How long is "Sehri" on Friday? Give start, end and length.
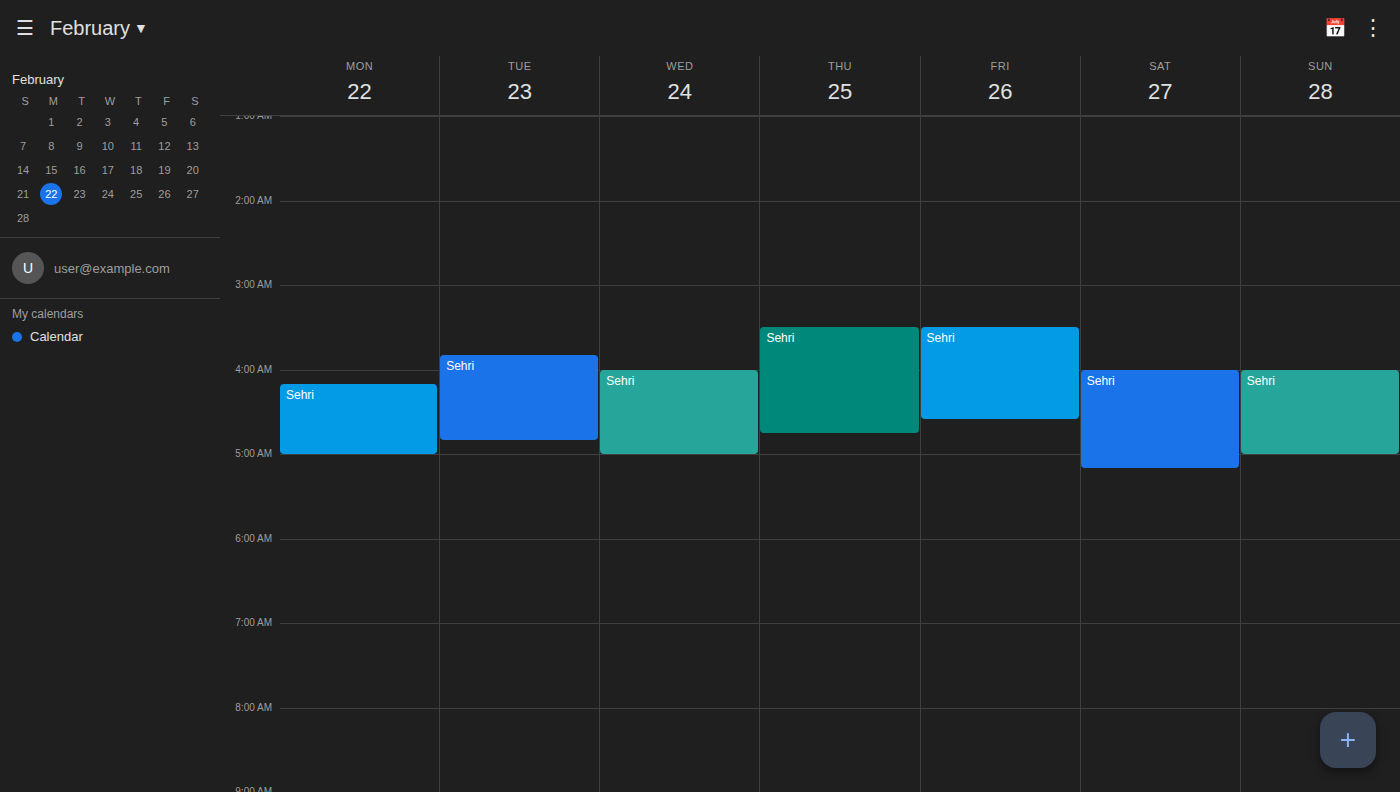
3:30 AM to 4:35 AM, 1 hour 5 minutes